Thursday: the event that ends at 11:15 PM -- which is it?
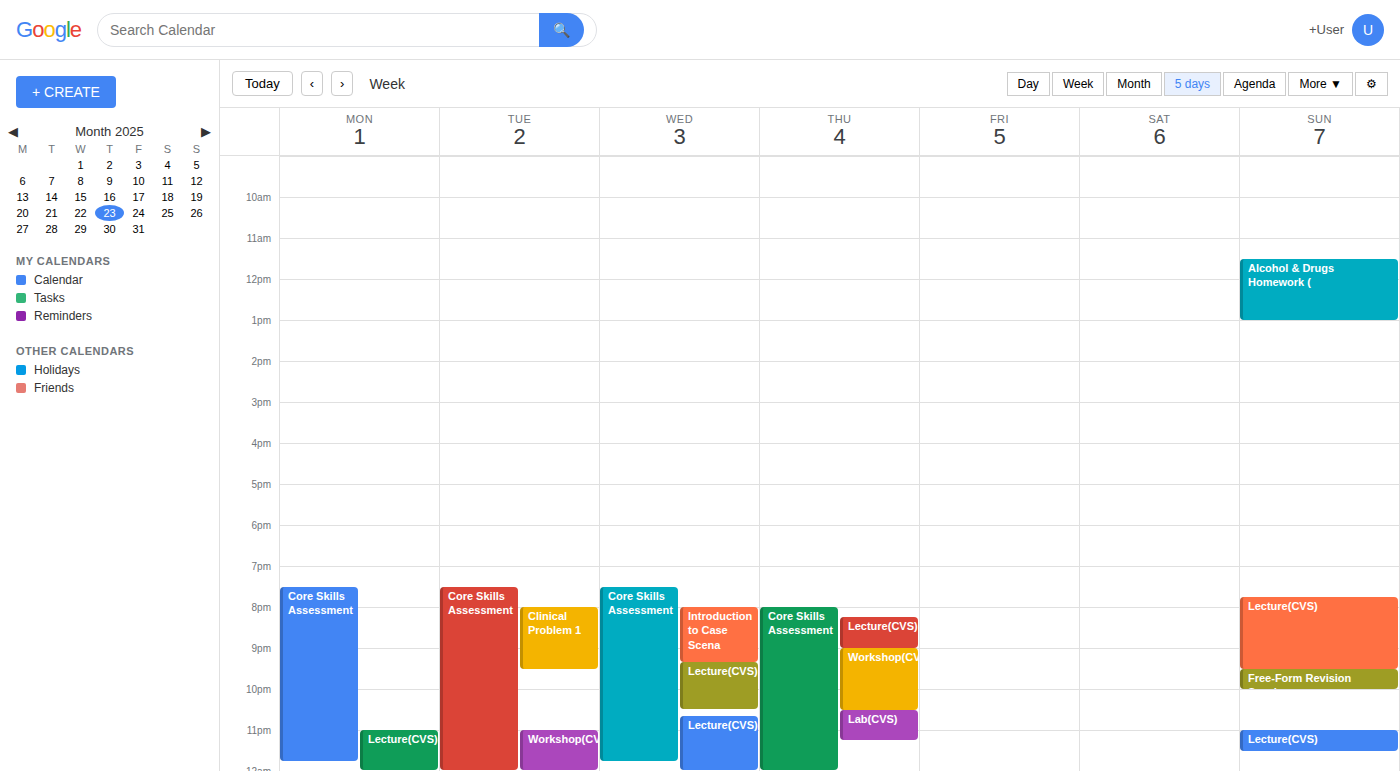
"Lab(CVS)"